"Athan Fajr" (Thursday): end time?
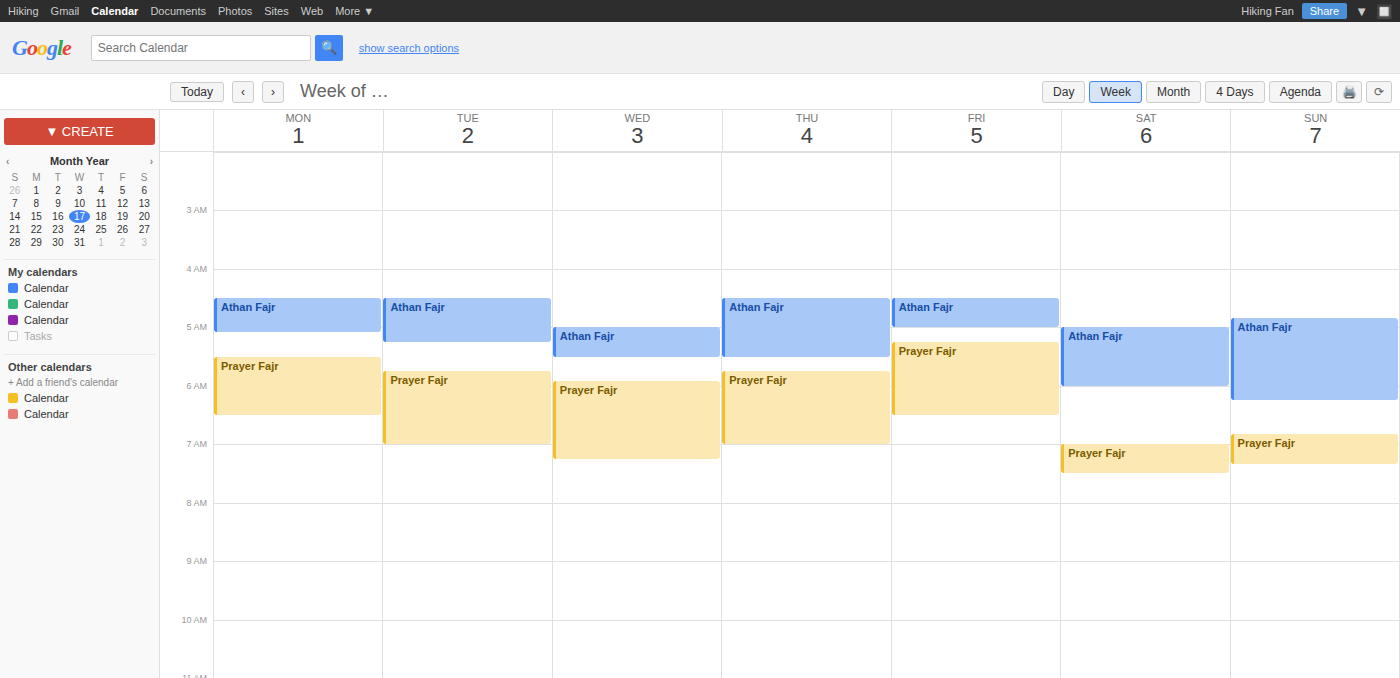
5:30 AM